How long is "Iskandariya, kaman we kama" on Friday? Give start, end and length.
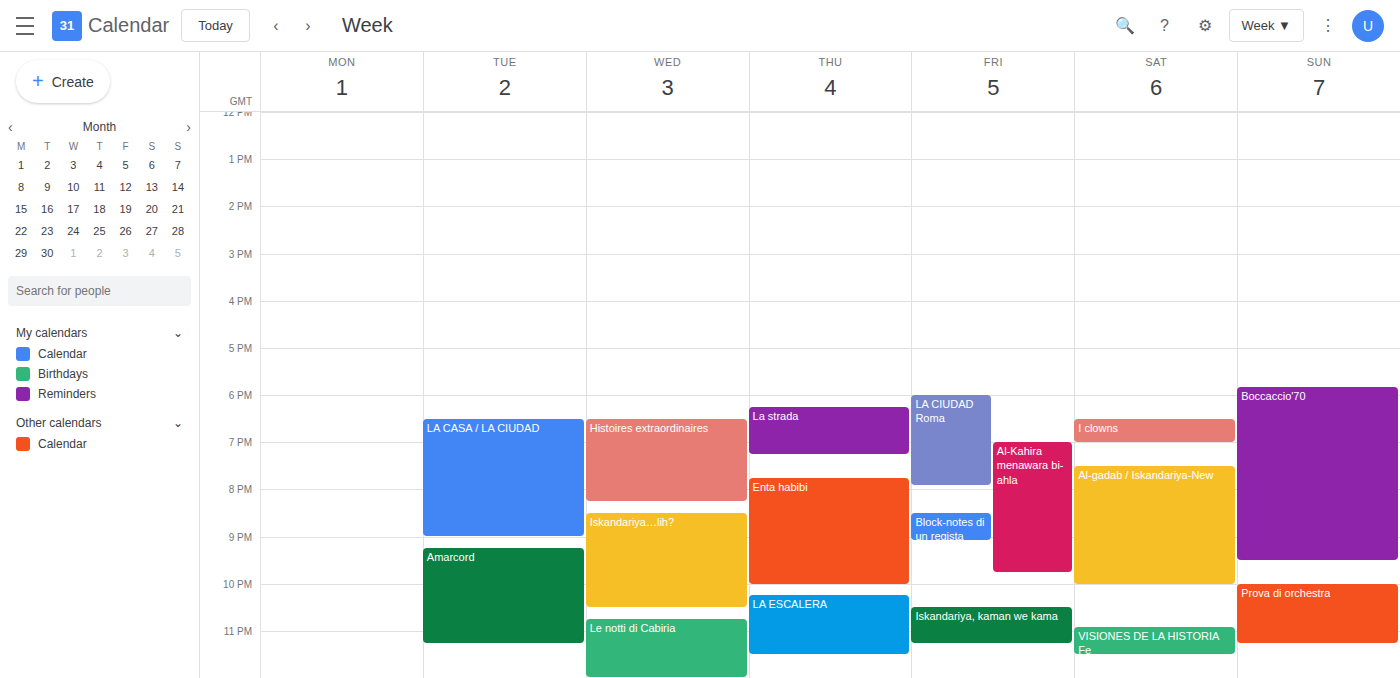
10:30 PM to 11:15 PM, 45 minutes